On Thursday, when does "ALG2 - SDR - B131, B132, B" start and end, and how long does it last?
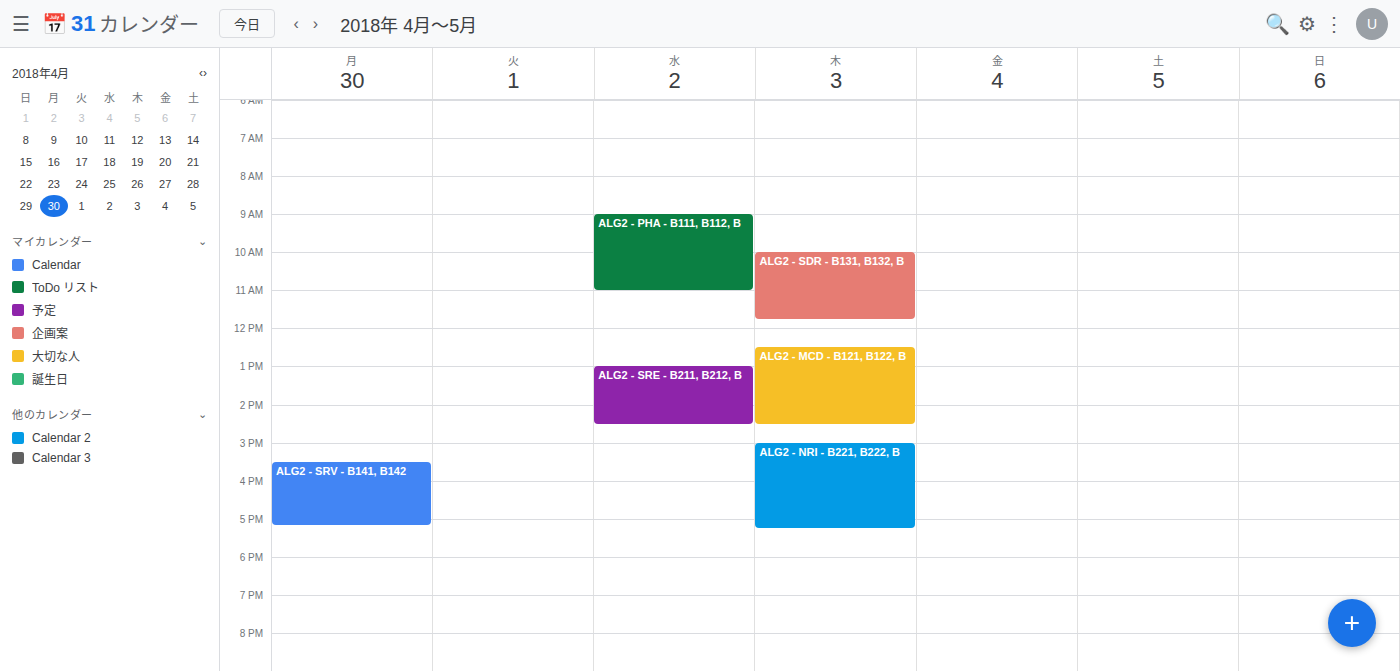
10:00 AM to 11:45 AM, 1 hour 45 minutes